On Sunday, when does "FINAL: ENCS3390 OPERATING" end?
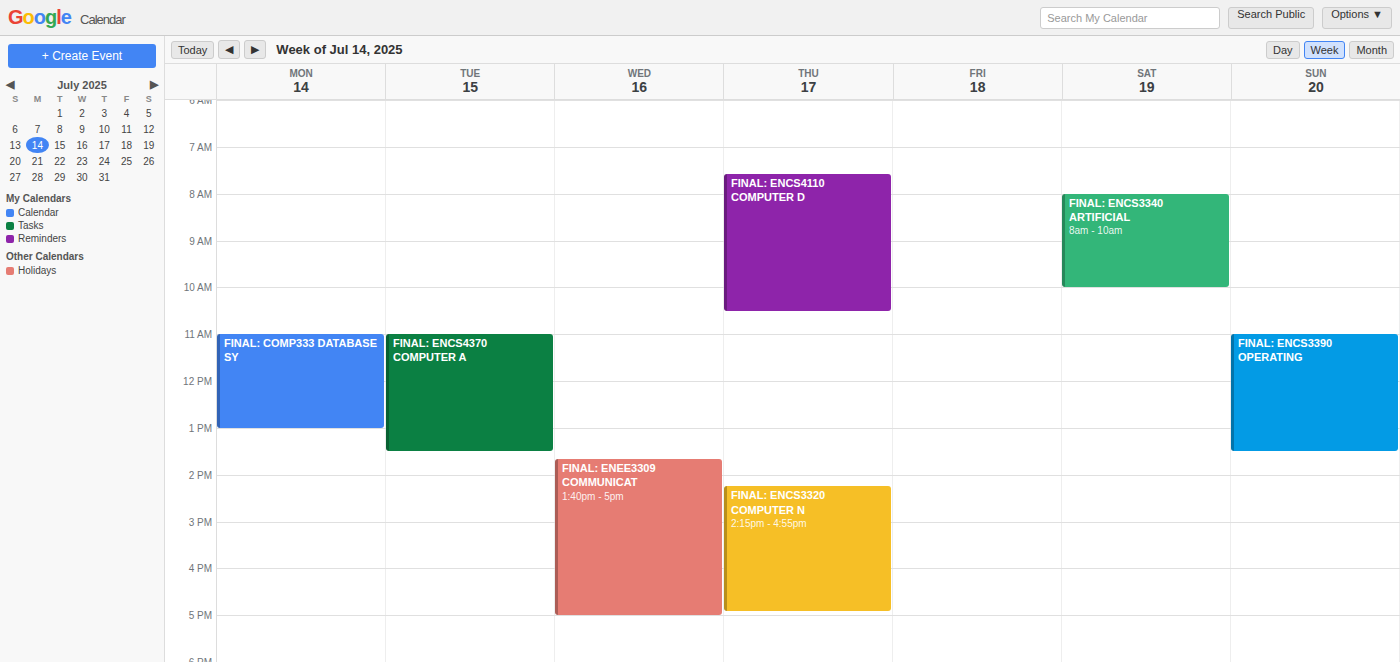
1:30 PM